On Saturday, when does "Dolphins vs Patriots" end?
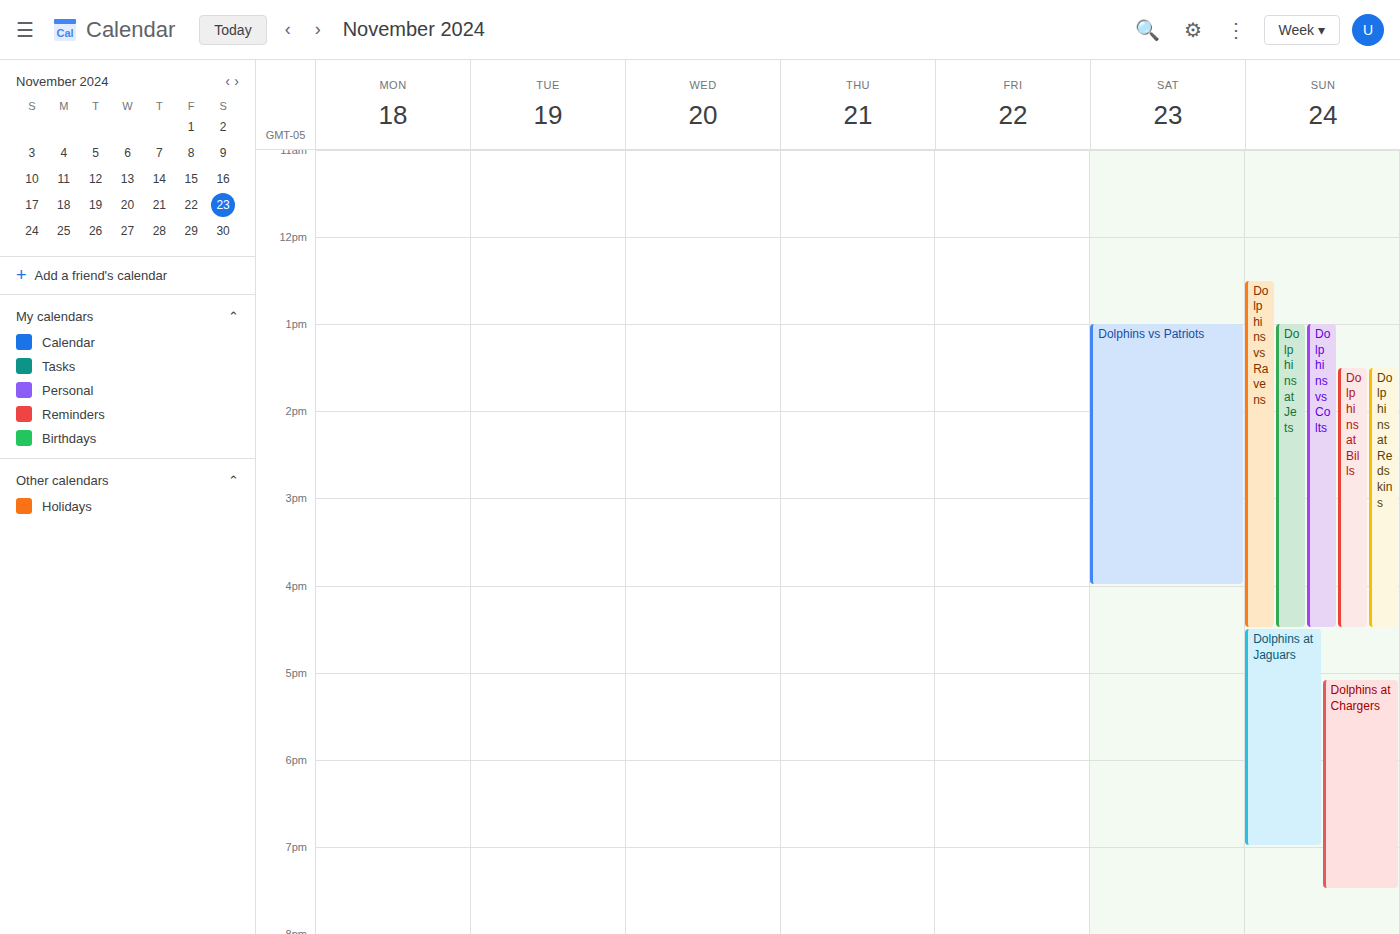
4:00 PM